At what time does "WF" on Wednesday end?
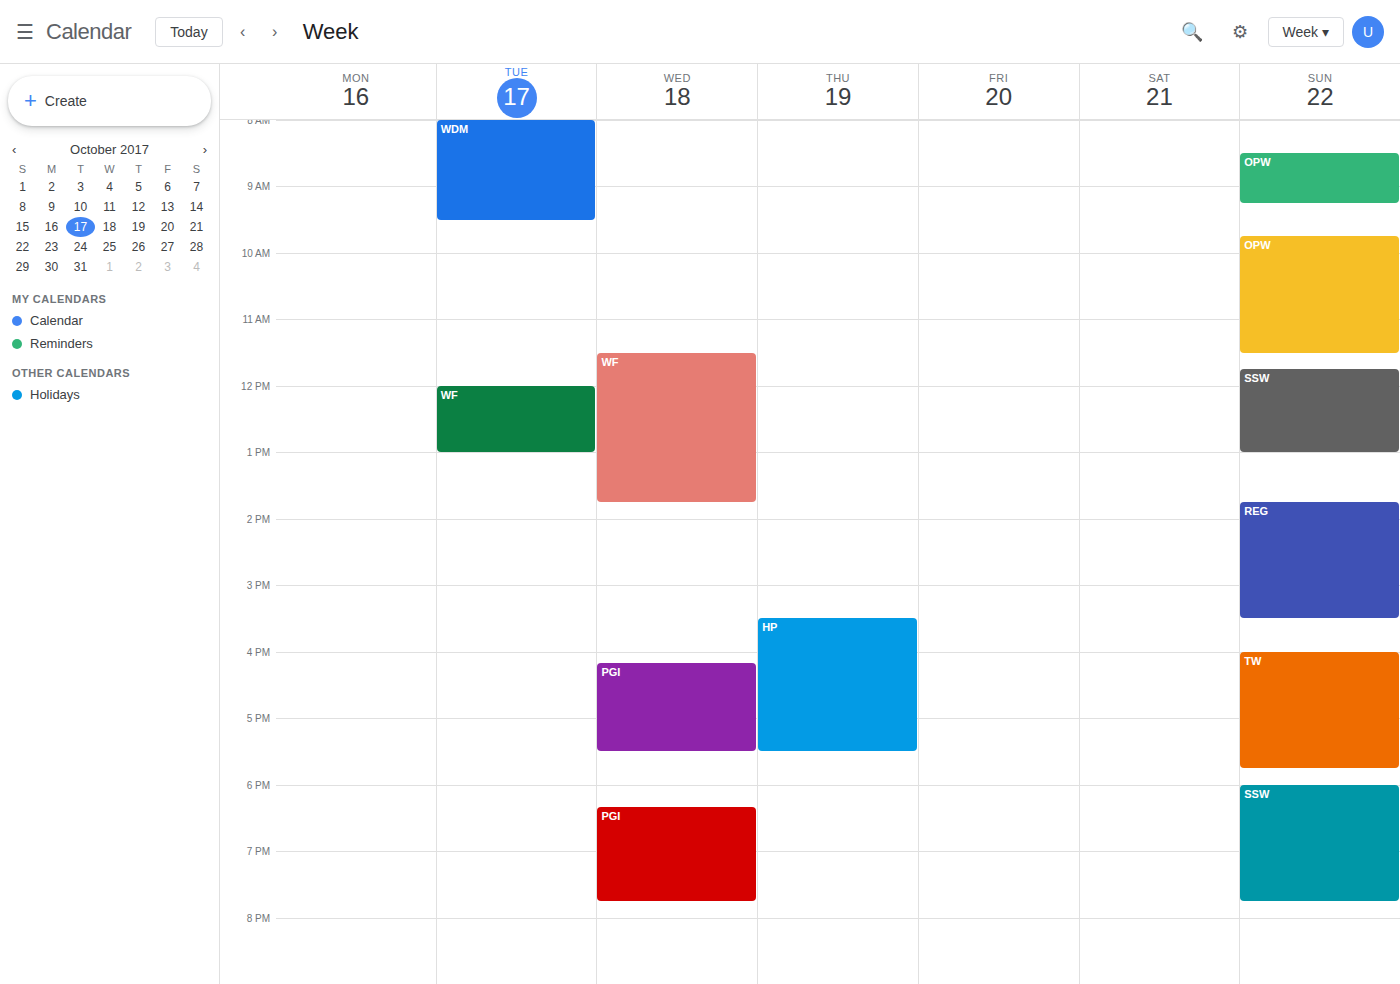
1:45 PM